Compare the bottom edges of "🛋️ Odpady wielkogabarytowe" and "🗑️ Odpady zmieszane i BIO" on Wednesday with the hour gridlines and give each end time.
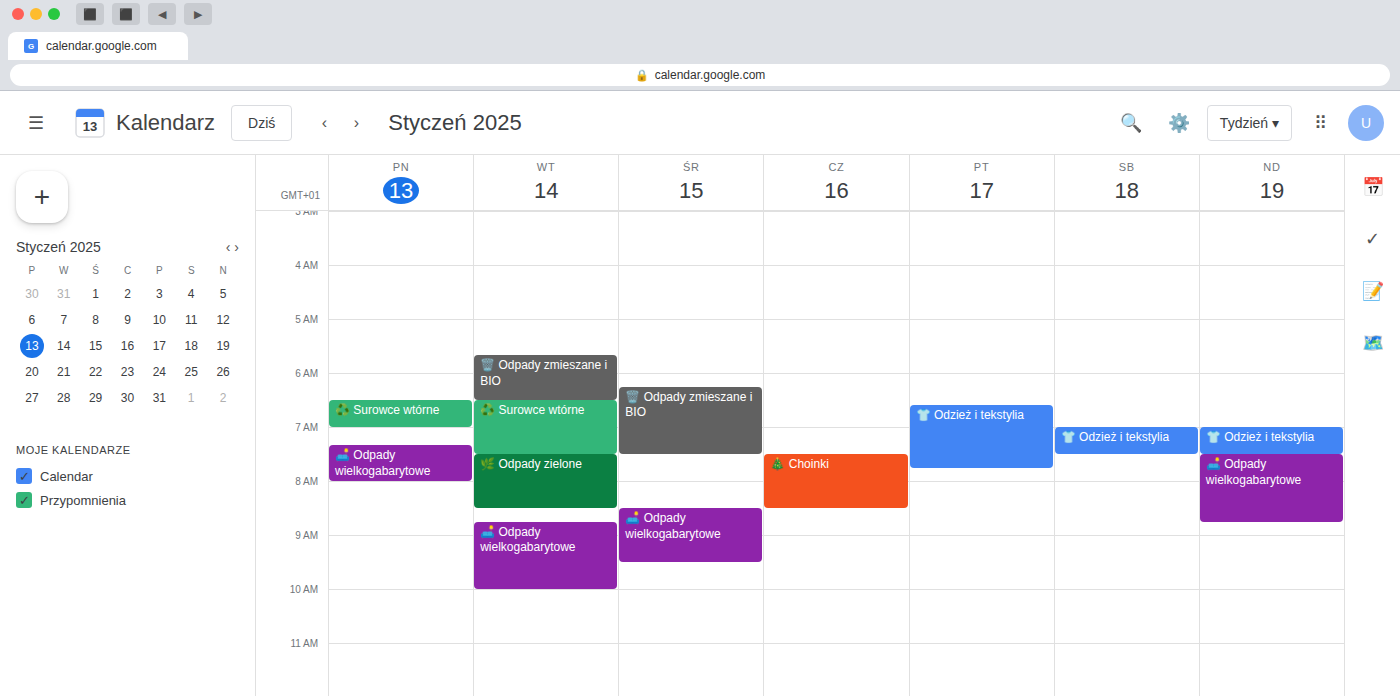
"🛋️ Odpady wielkogabarytowe": 09:30, halfway between the 09:00 and 10:00 lines. "🗑️ Odpady zmieszane i BIO": 07:30, halfway between the 07:00 and 08:00 lines.